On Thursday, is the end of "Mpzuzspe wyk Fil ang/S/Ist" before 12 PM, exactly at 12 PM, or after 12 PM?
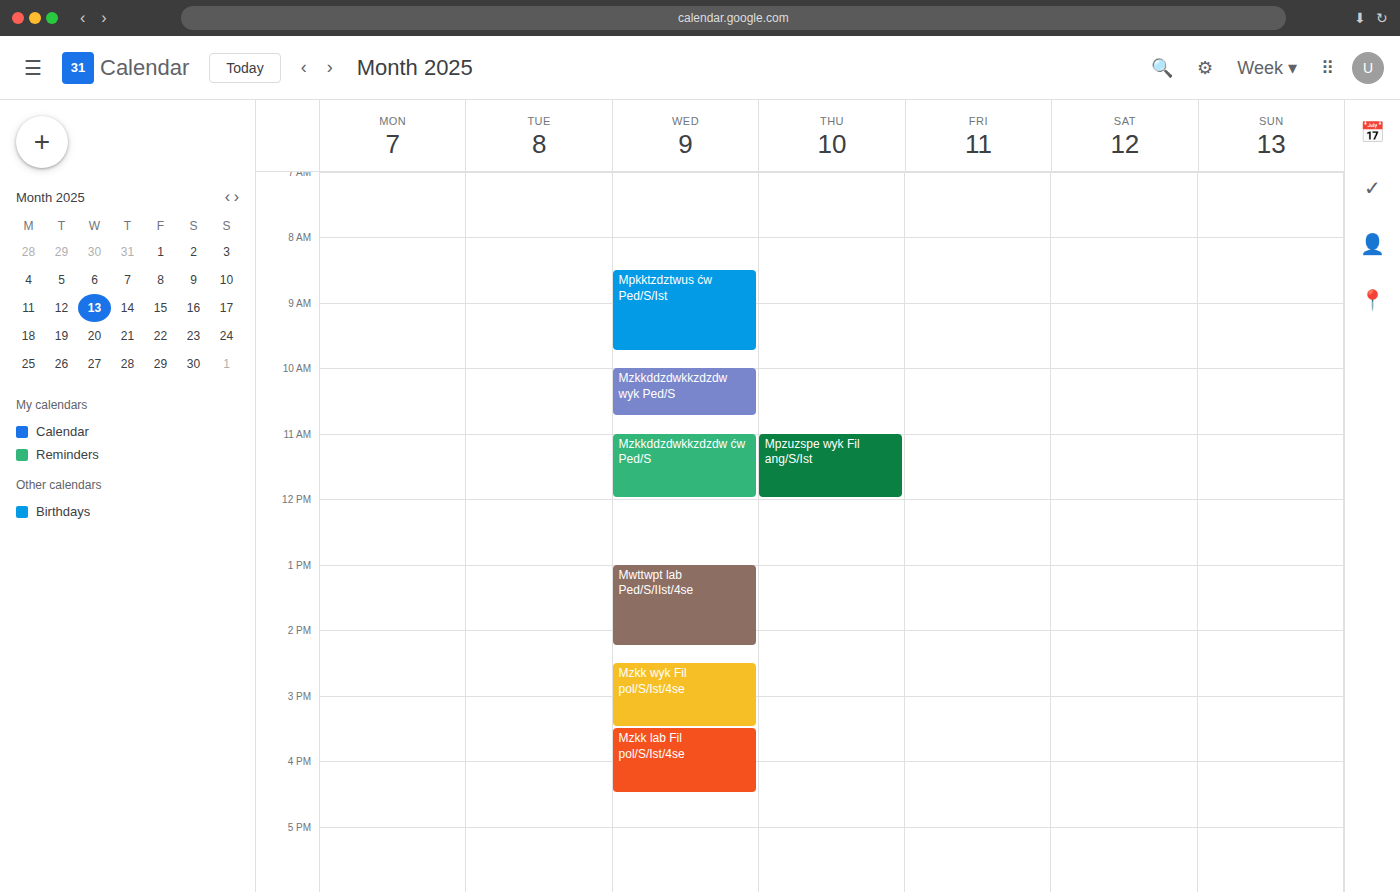
12:00 PM -- exactly at 12 PM, on the 12 PM line.